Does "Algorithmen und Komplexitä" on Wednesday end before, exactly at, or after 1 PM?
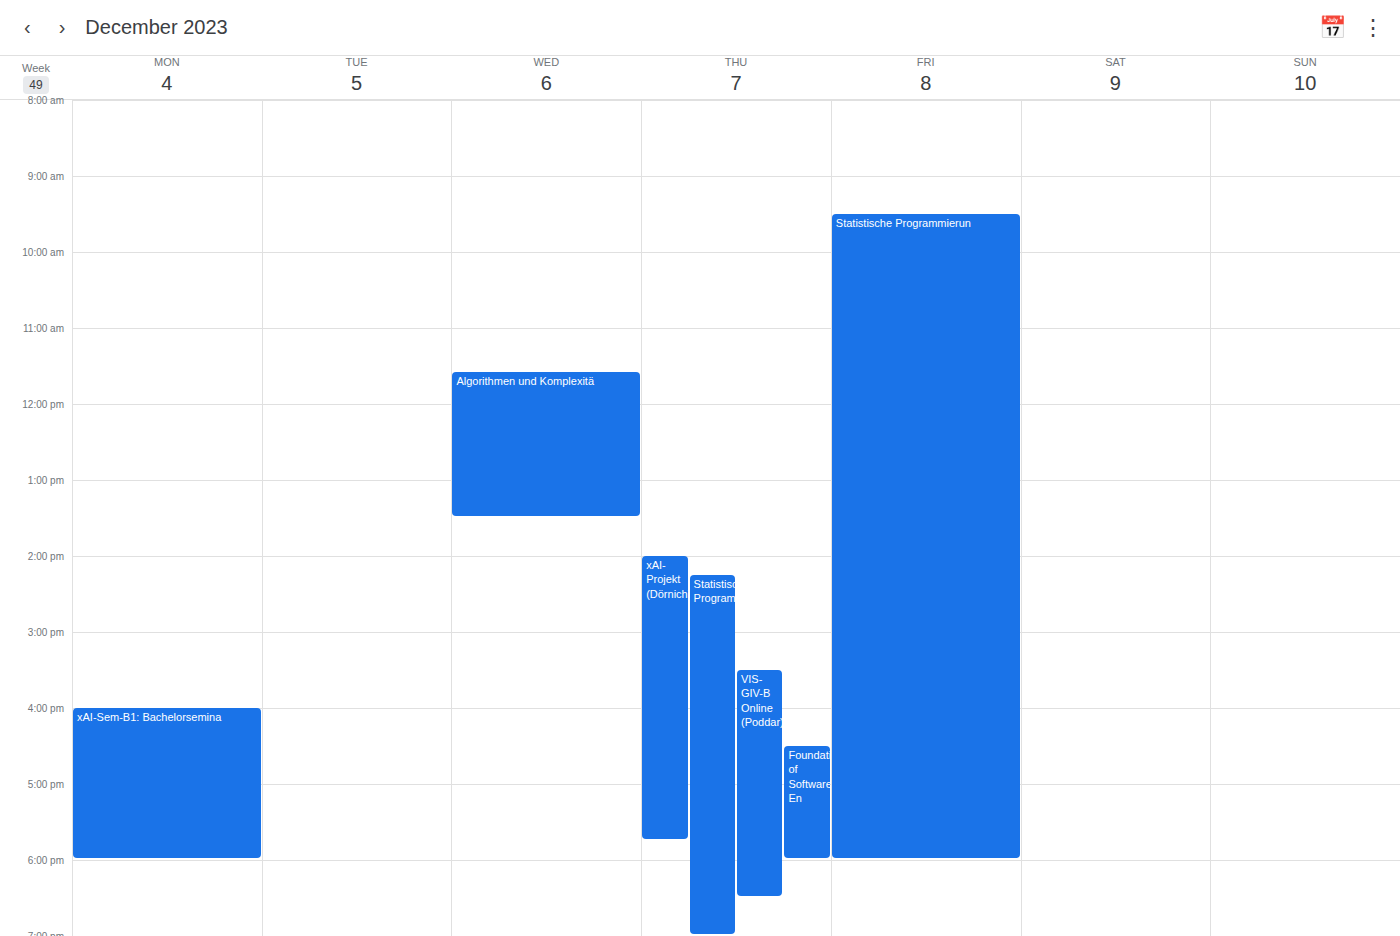
1:30 PM -- after 1 PM, 30 minutes below the 1 PM line.